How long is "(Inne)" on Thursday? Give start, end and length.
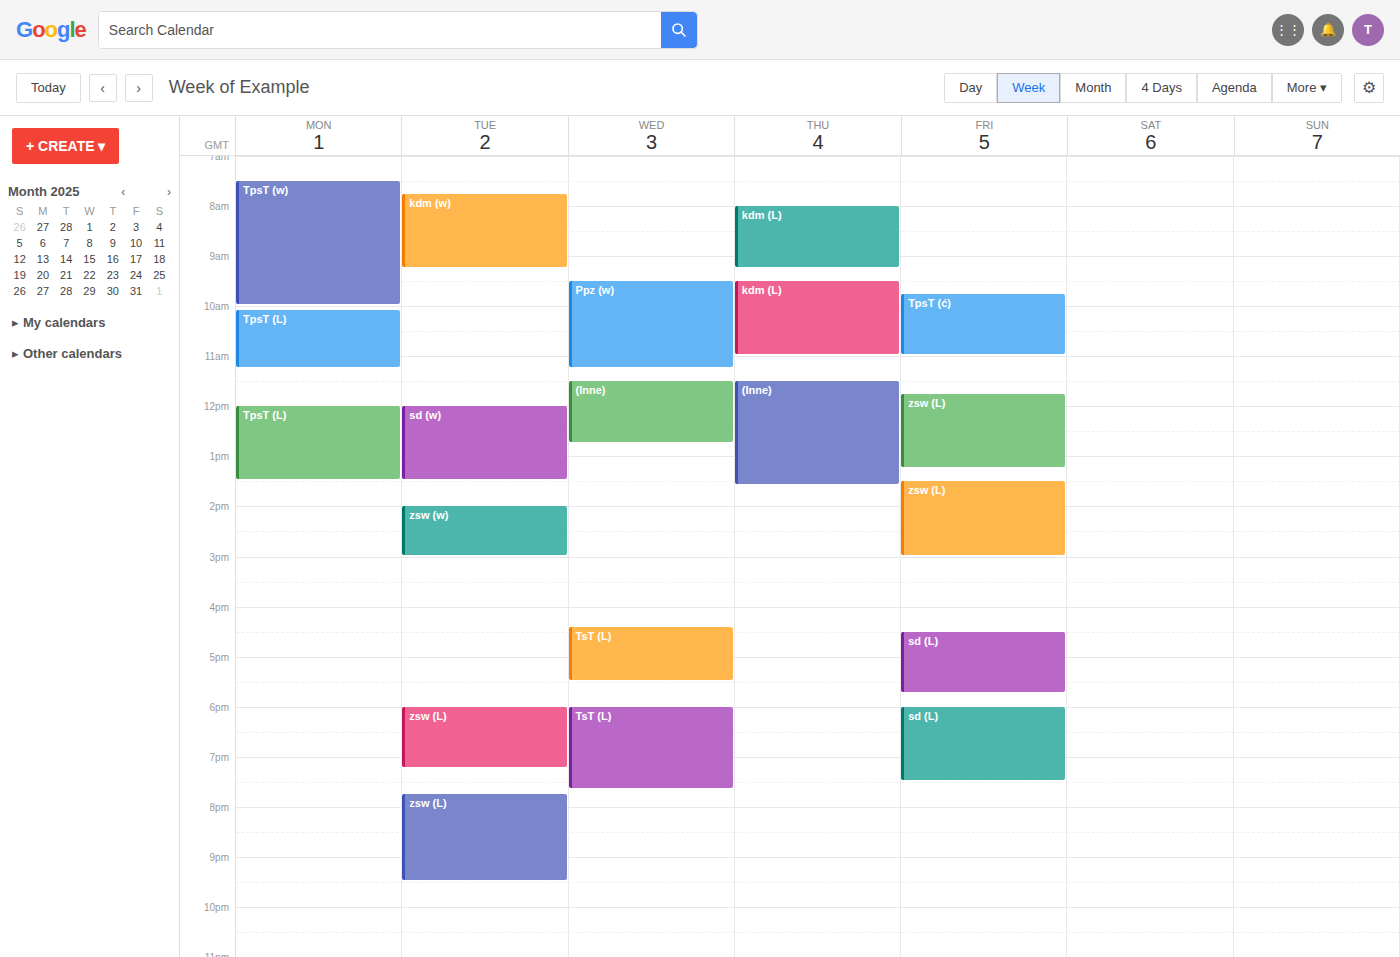
11:30 AM to 1:35 PM, 2 hours 5 minutes